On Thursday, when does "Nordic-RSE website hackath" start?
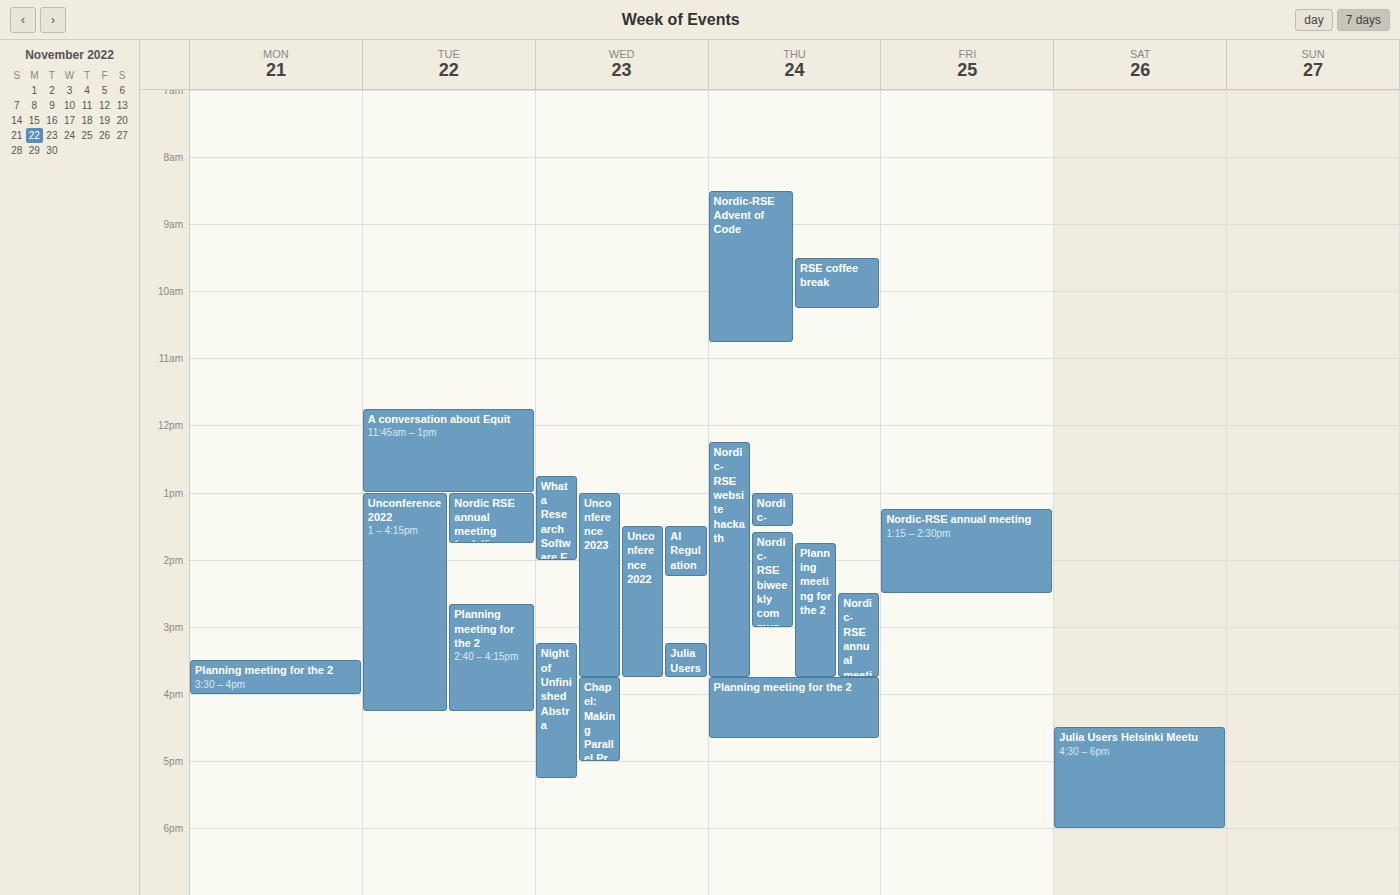
12:15 PM